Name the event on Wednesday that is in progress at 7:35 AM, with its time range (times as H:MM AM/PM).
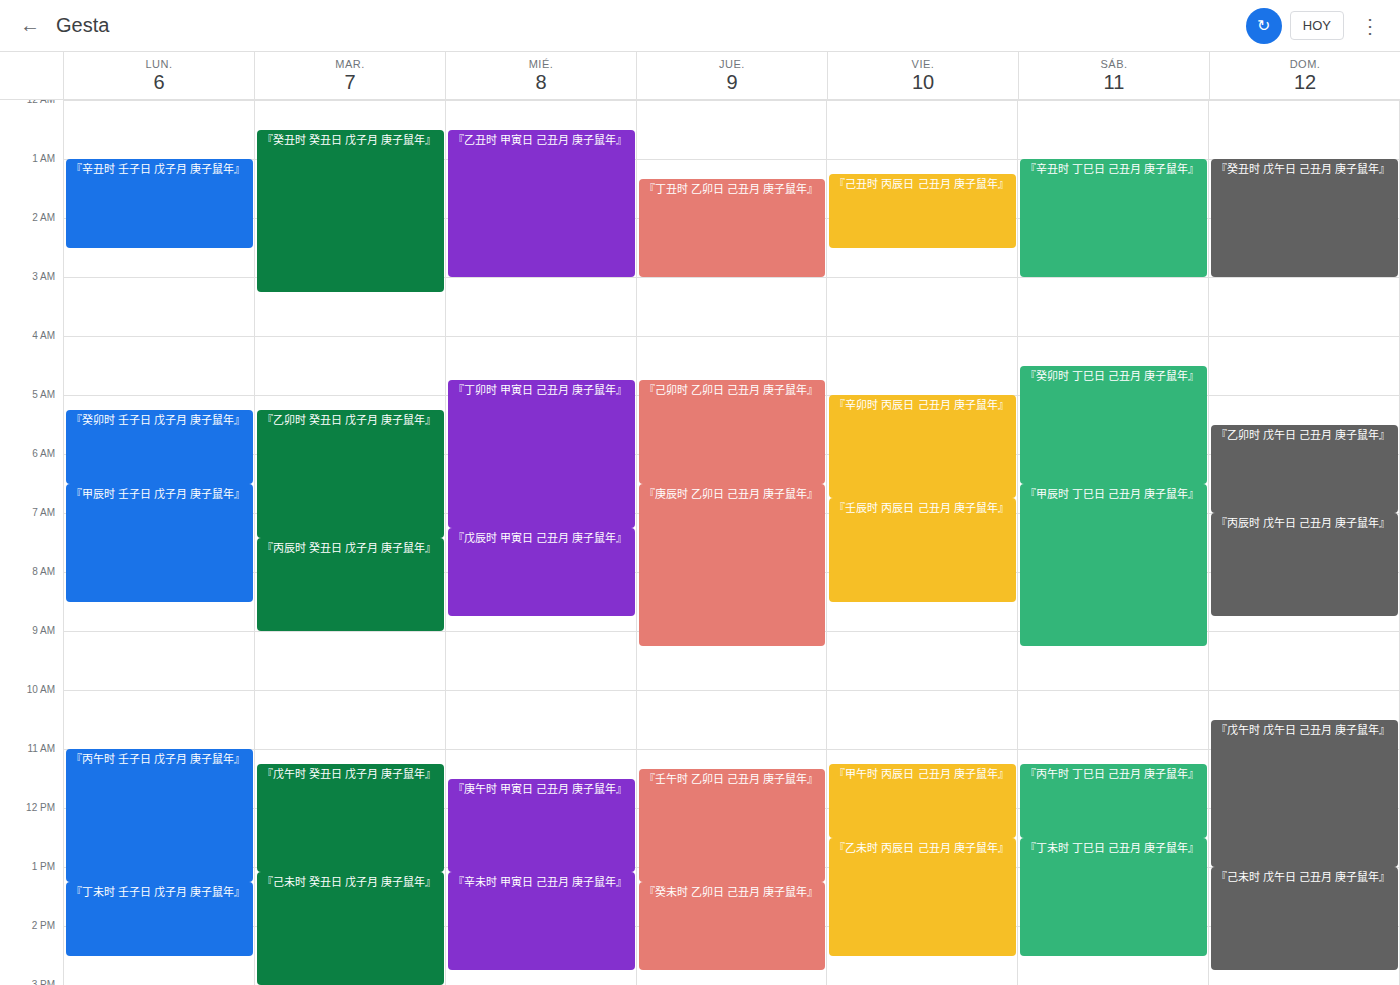
"『戊辰时 甲寅日 己丑月 庚子鼠年』", 7:15 AM to 8:45 AM